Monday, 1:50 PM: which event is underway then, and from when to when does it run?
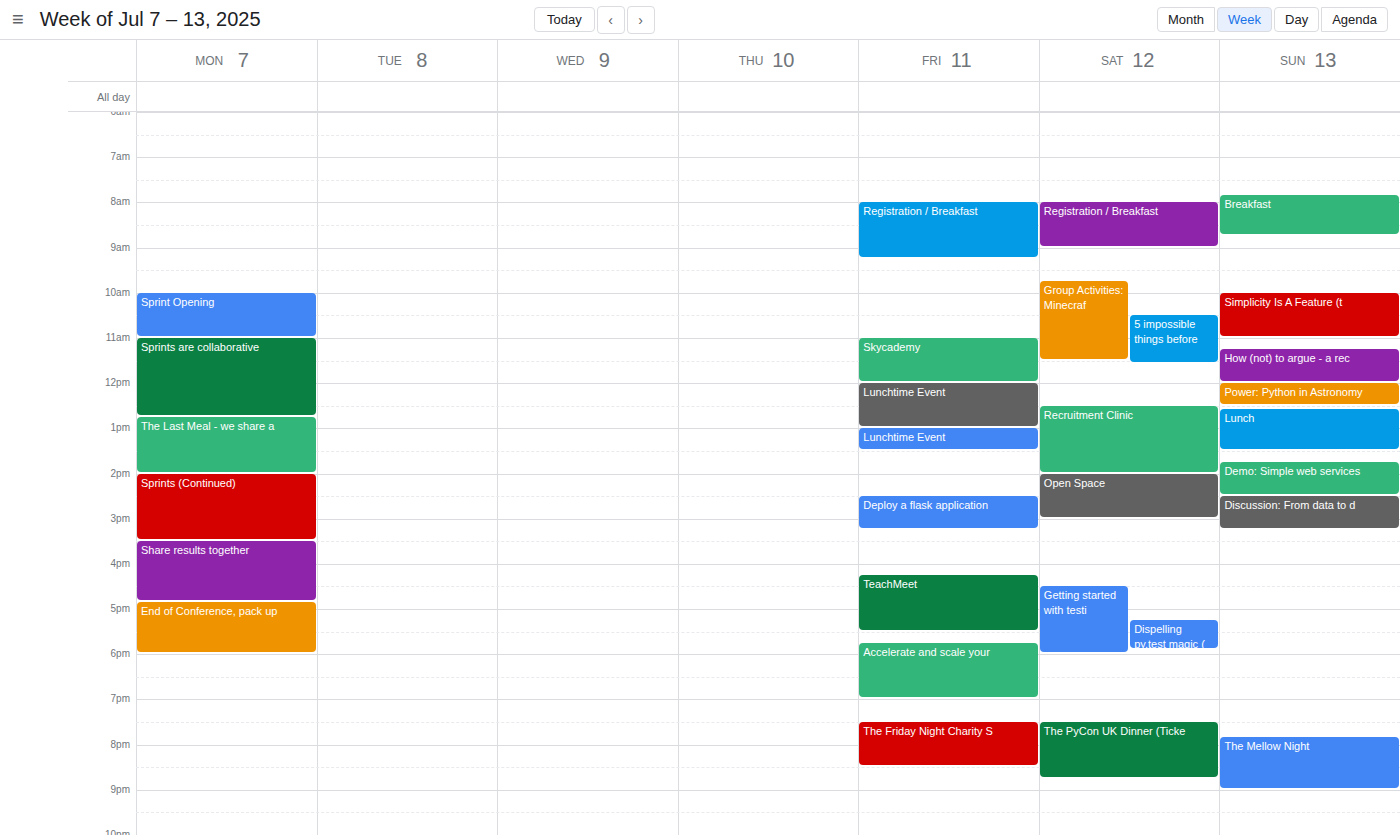
"The Last Meal - we share a", 12:45 PM to 2:00 PM